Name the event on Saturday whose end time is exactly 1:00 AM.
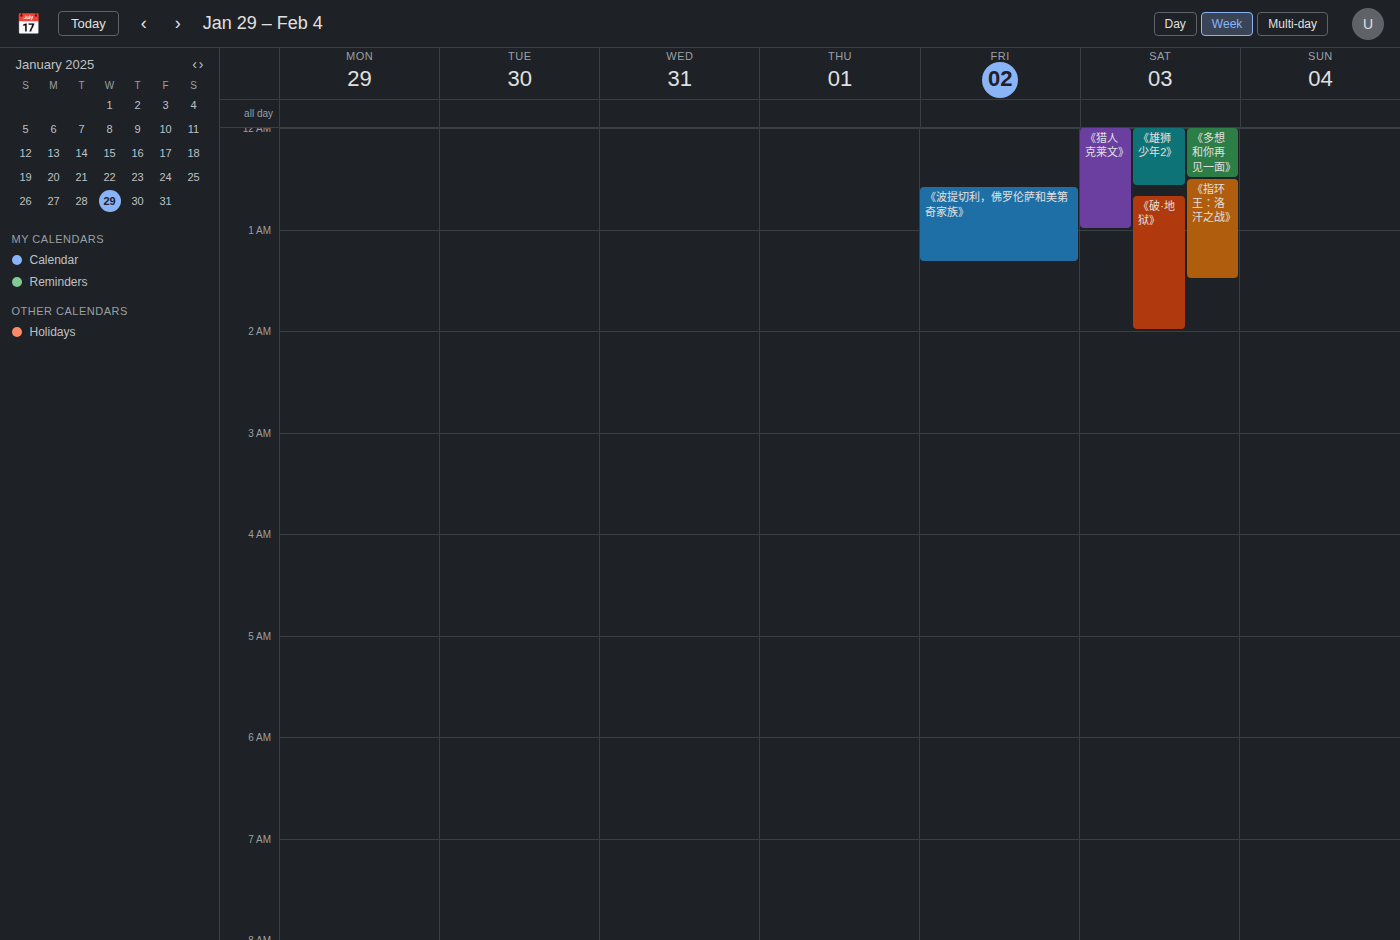
"《猎人克莱文》"